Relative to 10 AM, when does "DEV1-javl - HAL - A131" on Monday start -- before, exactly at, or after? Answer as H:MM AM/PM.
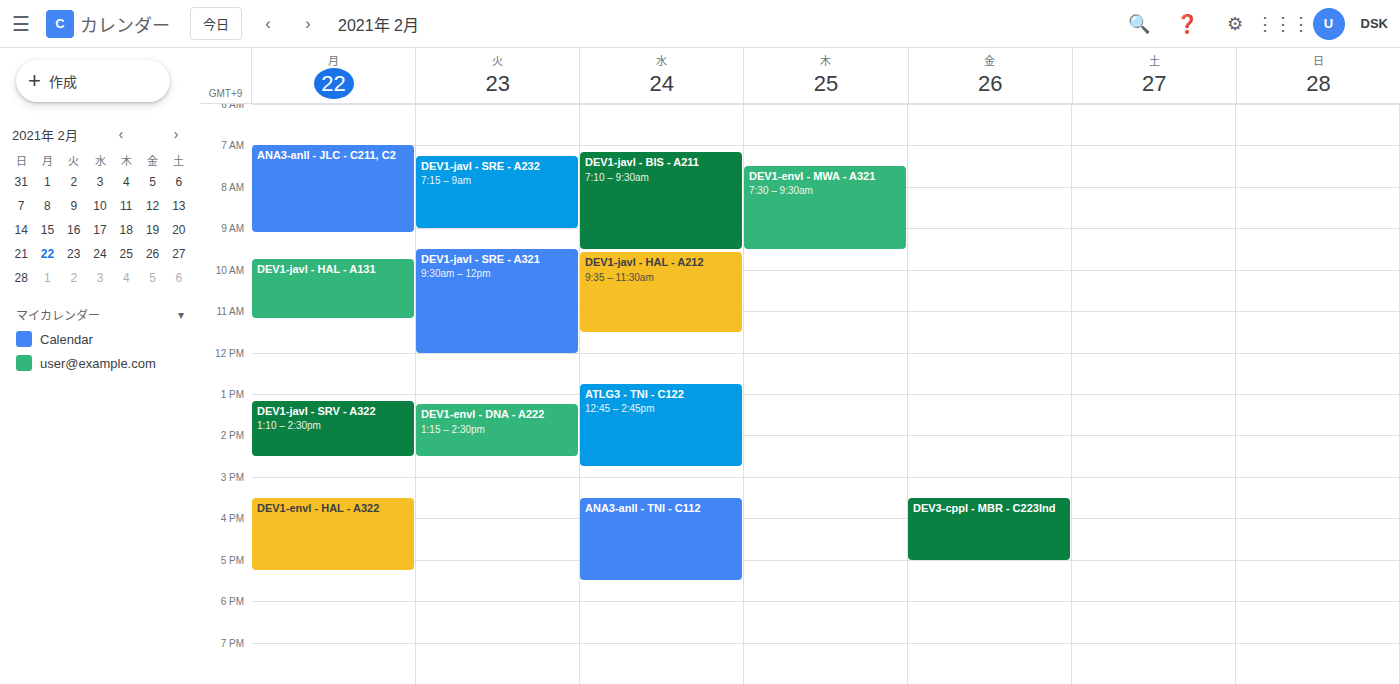
9:45 AM -- before 10 AM, 15 minutes above the 10 AM line.